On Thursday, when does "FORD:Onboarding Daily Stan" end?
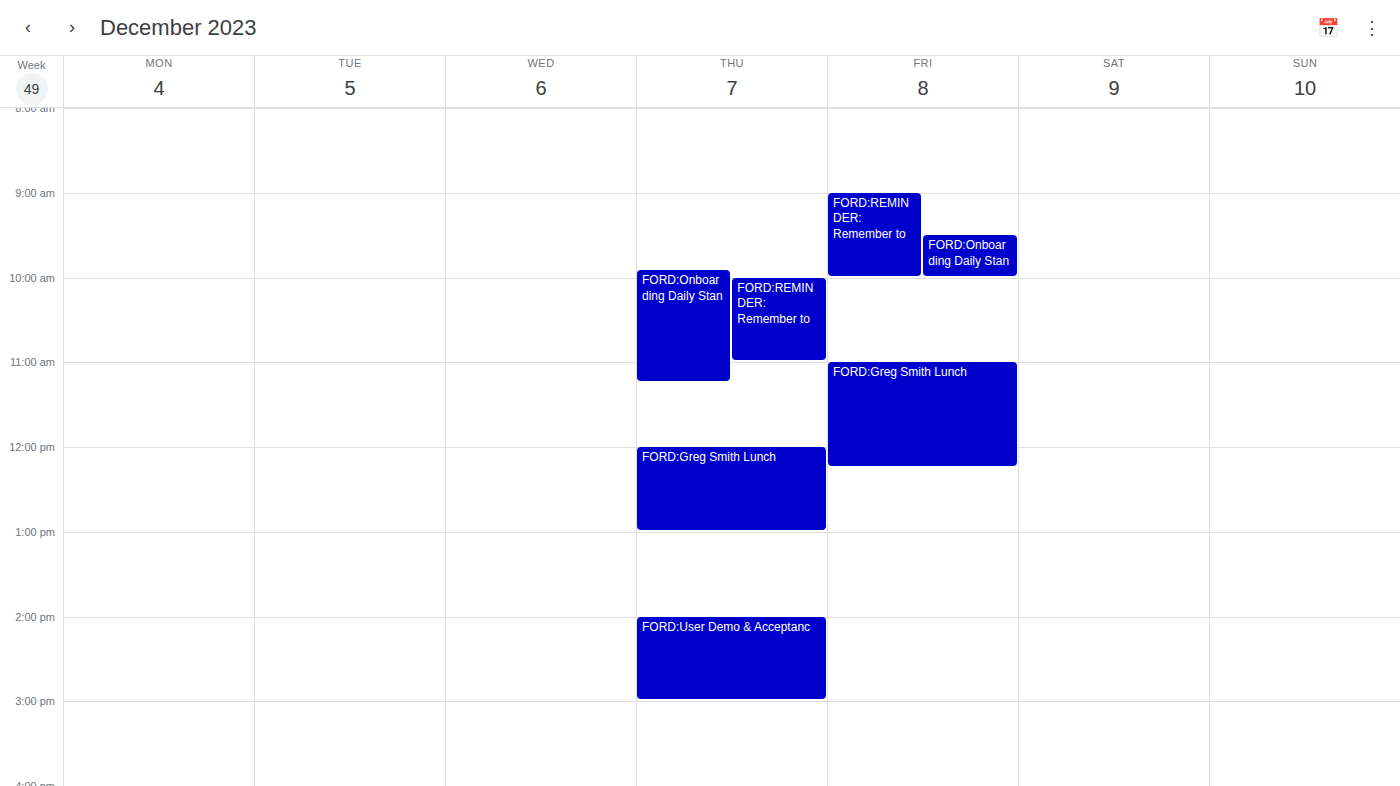
11:15 AM